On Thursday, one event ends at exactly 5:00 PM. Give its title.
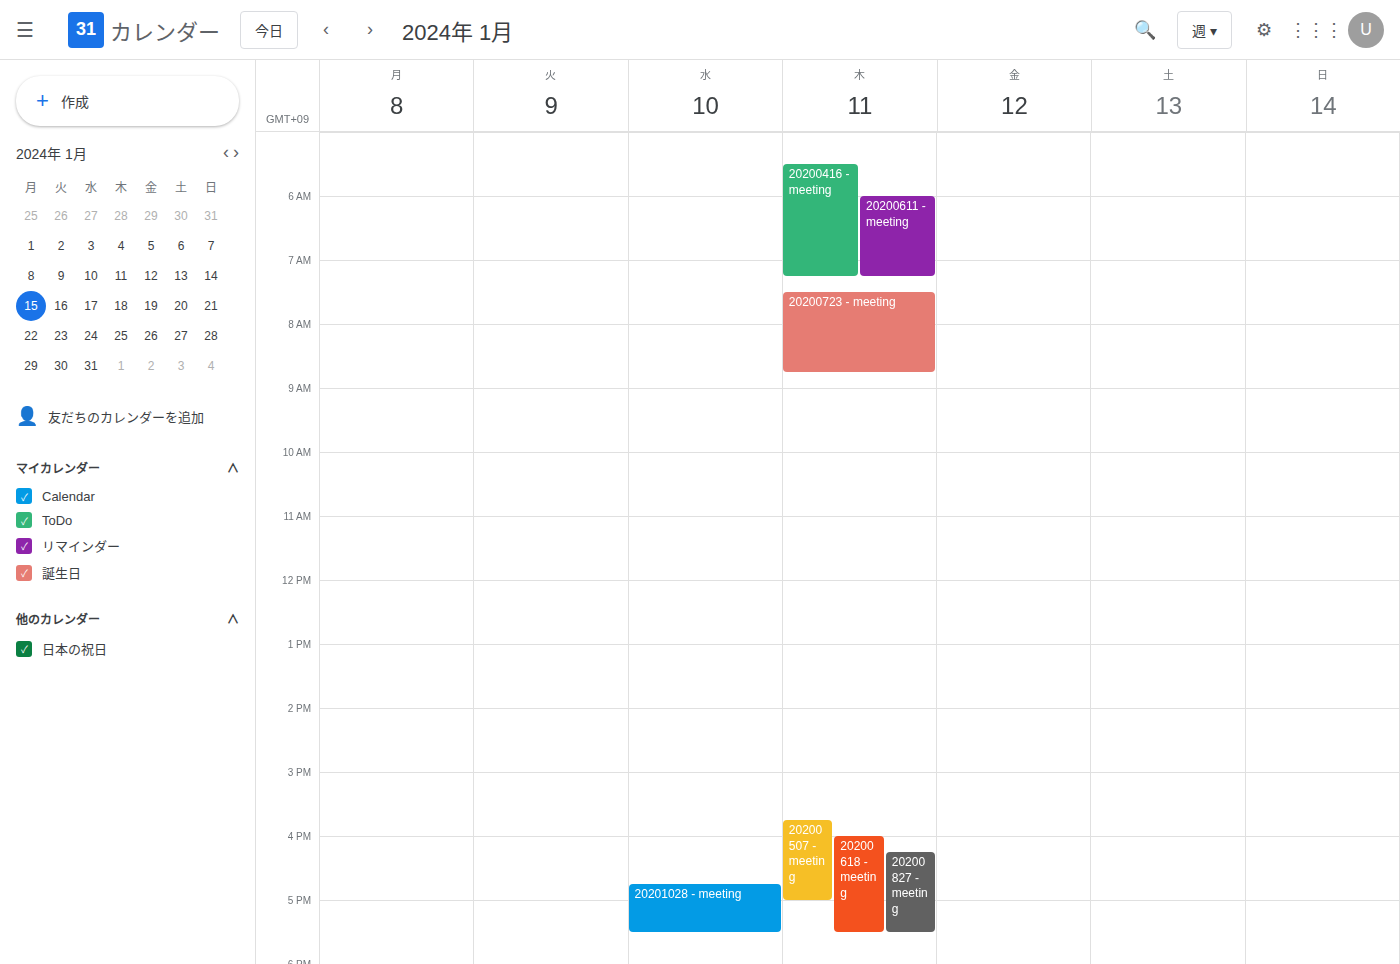
"20200507 - meeting"